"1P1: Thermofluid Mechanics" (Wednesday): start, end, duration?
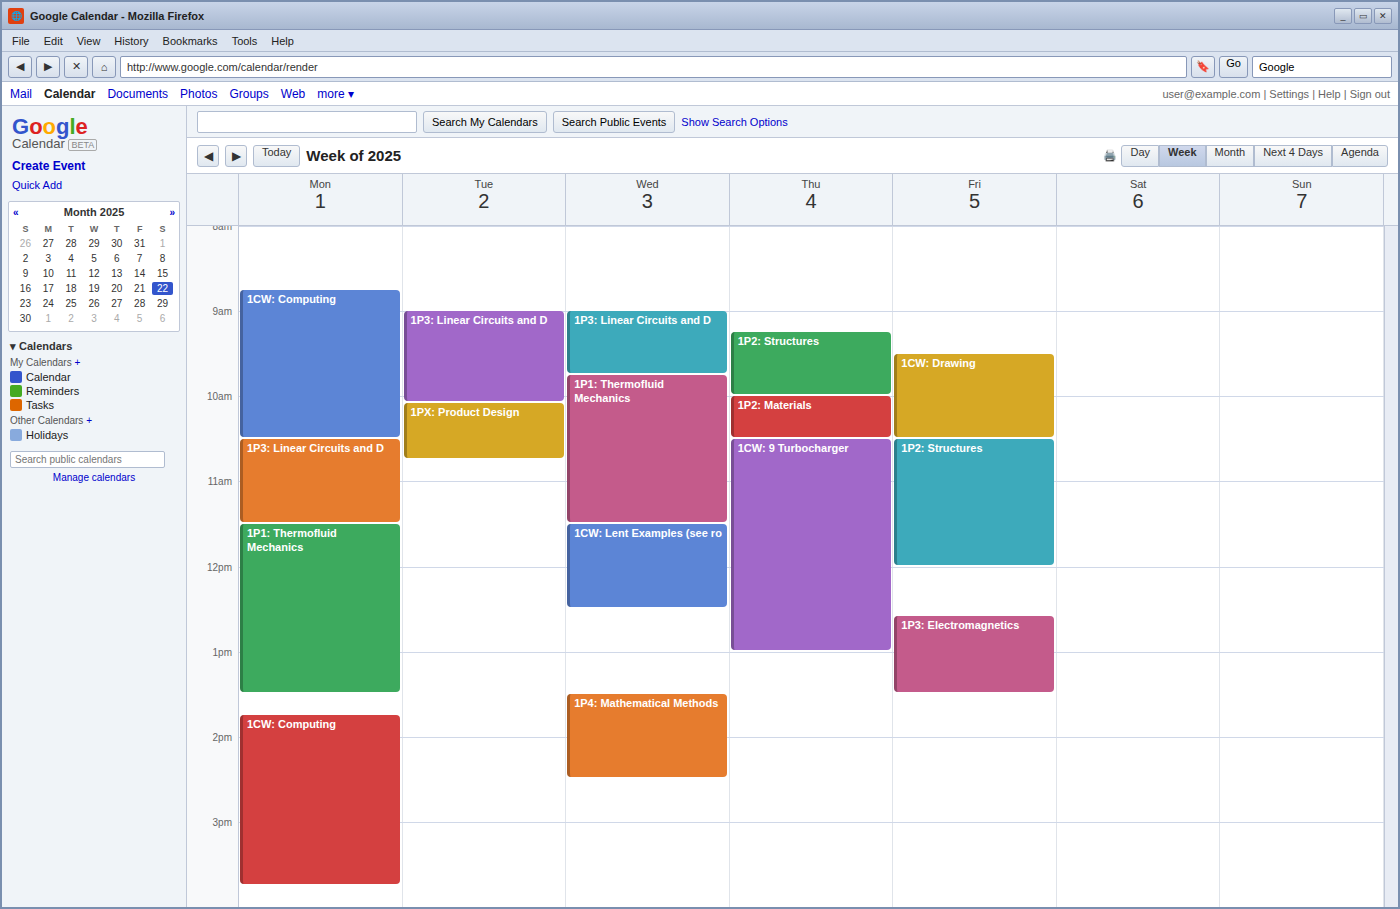
9:45 AM to 11:30 AM, 1 hour 45 minutes